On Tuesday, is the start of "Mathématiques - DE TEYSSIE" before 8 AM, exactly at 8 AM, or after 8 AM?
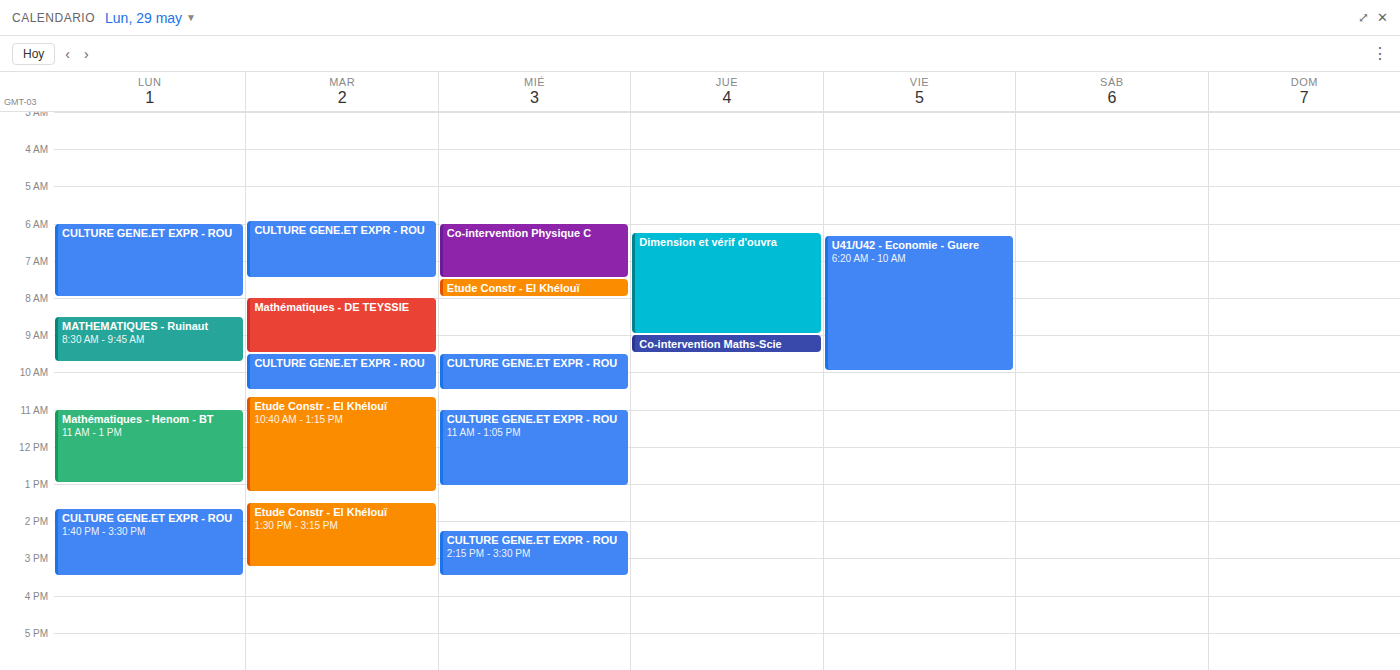
8:00 AM -- exactly at 8 AM, on the 8 AM line.